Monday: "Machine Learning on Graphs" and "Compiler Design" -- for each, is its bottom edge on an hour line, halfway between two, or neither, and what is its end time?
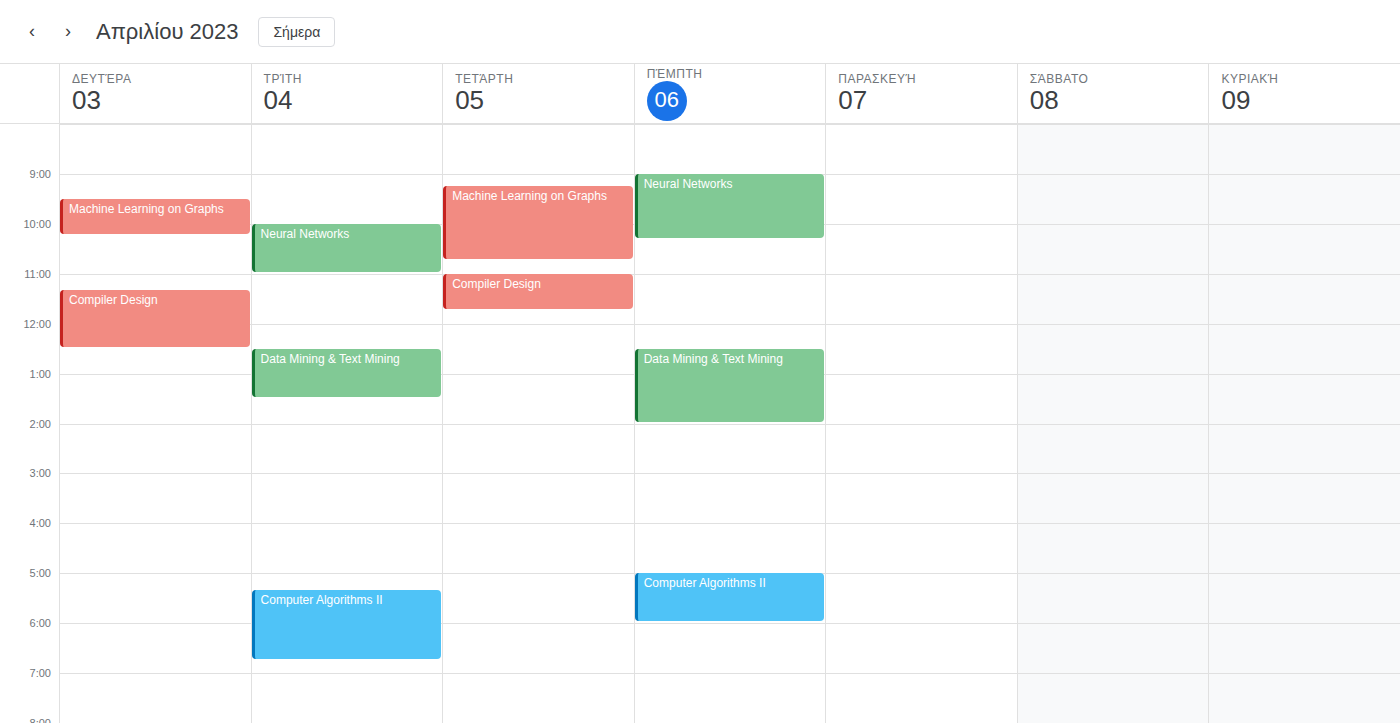
"Machine Learning on Graphs": 10:15 AM, neither: a quarter of the way from the 10 AM line to the 11 AM line. "Compiler Design": 12:30 PM, halfway between the 12 PM and 1 PM lines.